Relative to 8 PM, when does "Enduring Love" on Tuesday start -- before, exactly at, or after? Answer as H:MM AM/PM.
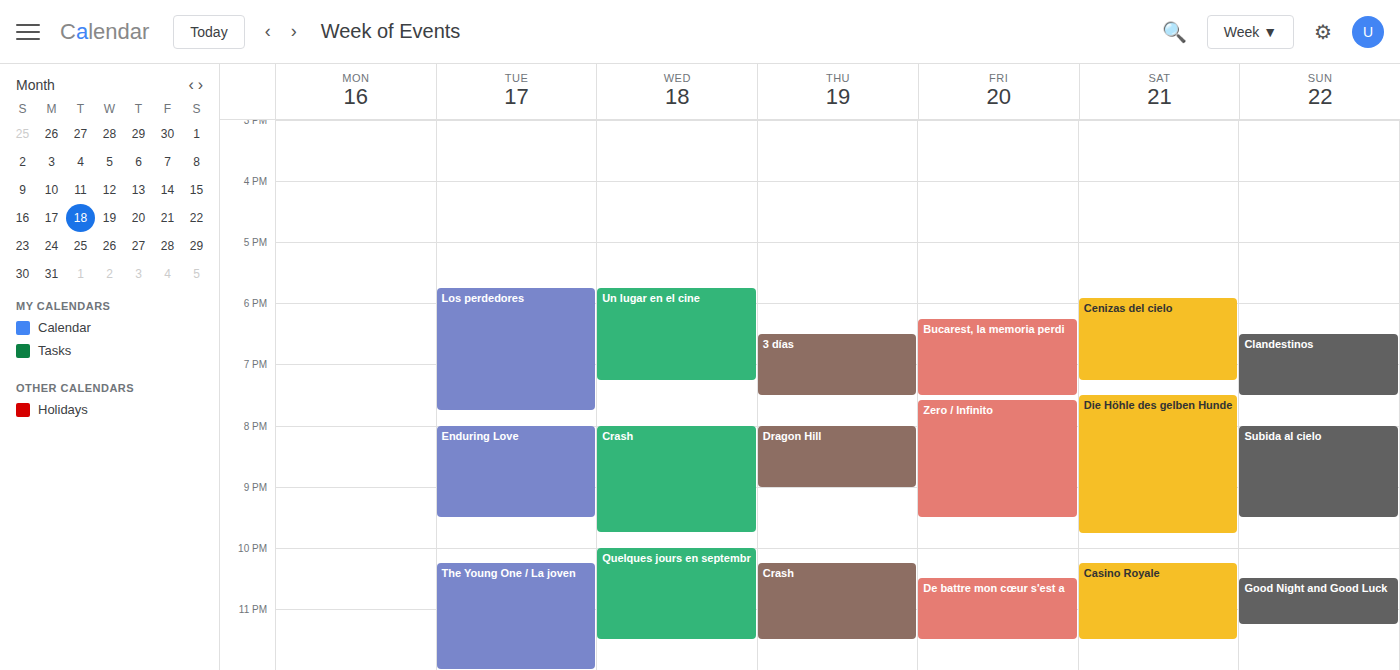
8:00 PM -- exactly at 8 PM, on the 8 PM line.